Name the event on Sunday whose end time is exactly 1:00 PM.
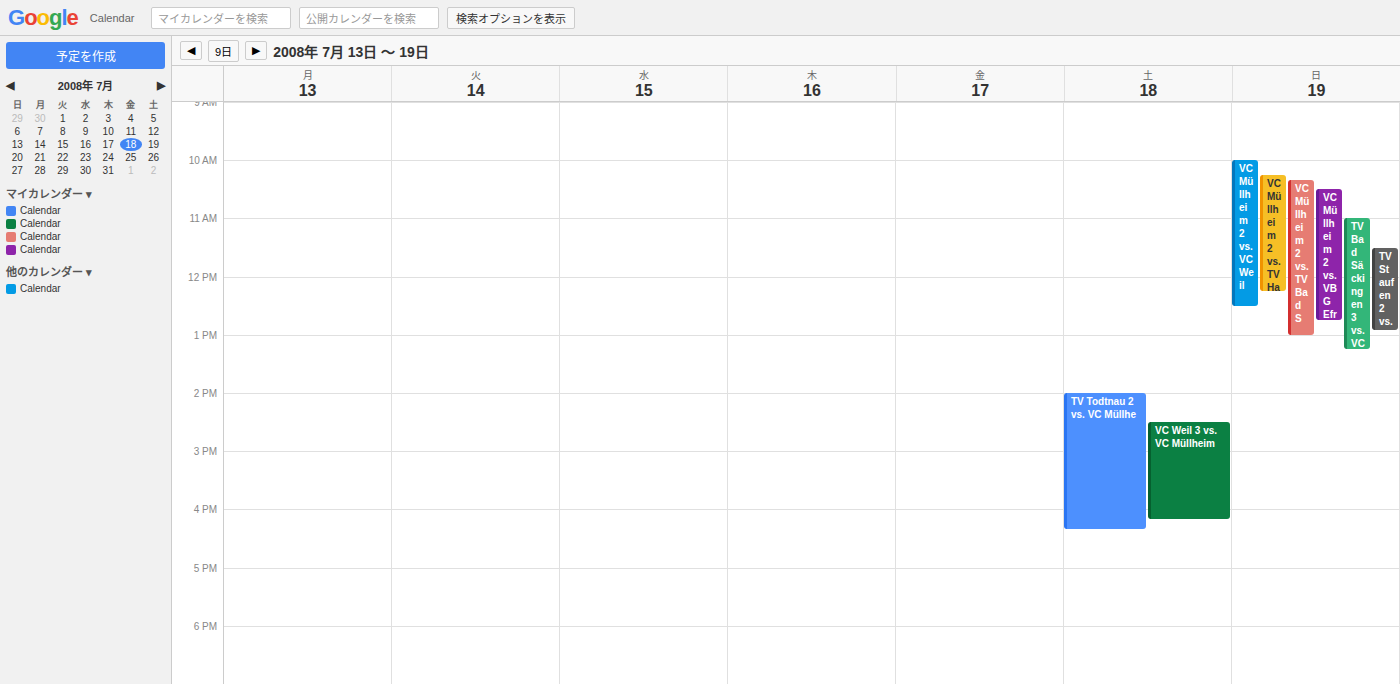
"VC Müllheim 2 vs. TV Bad S"